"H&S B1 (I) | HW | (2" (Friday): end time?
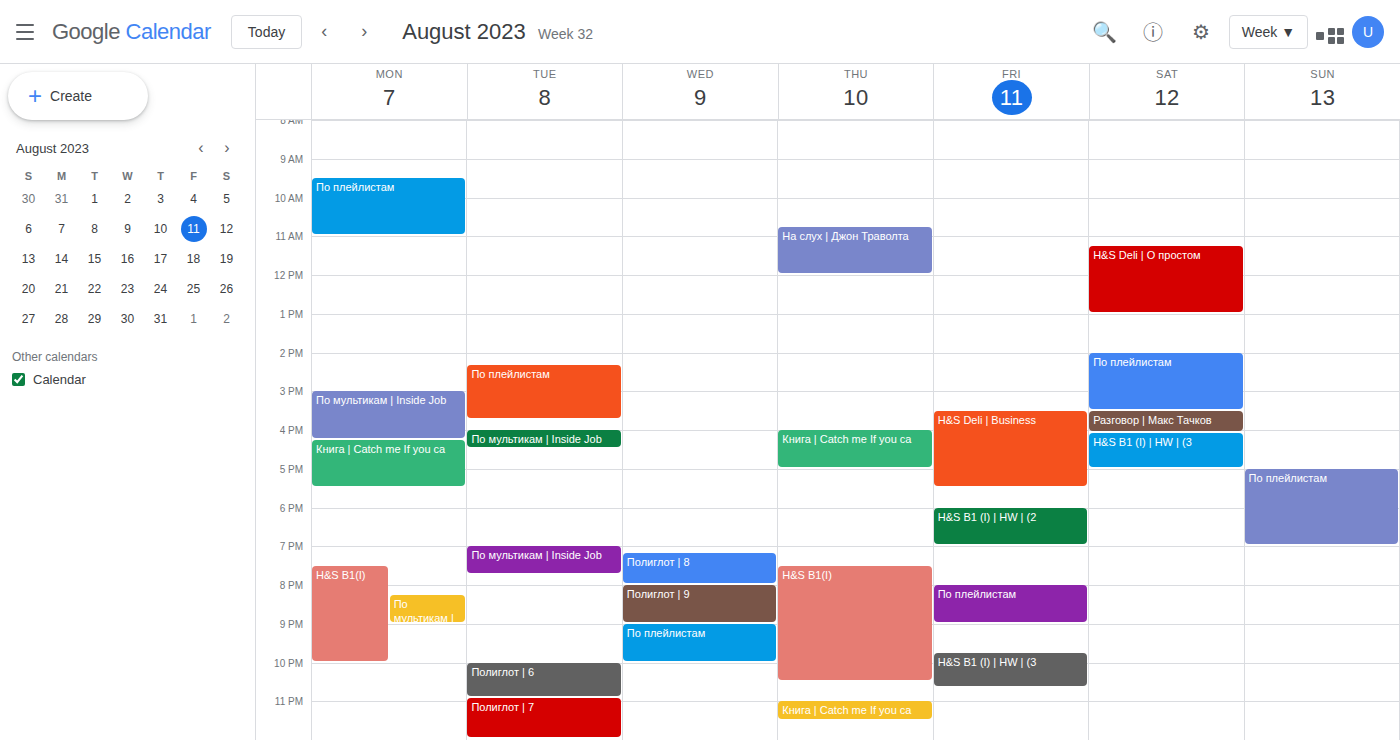
7:00 PM